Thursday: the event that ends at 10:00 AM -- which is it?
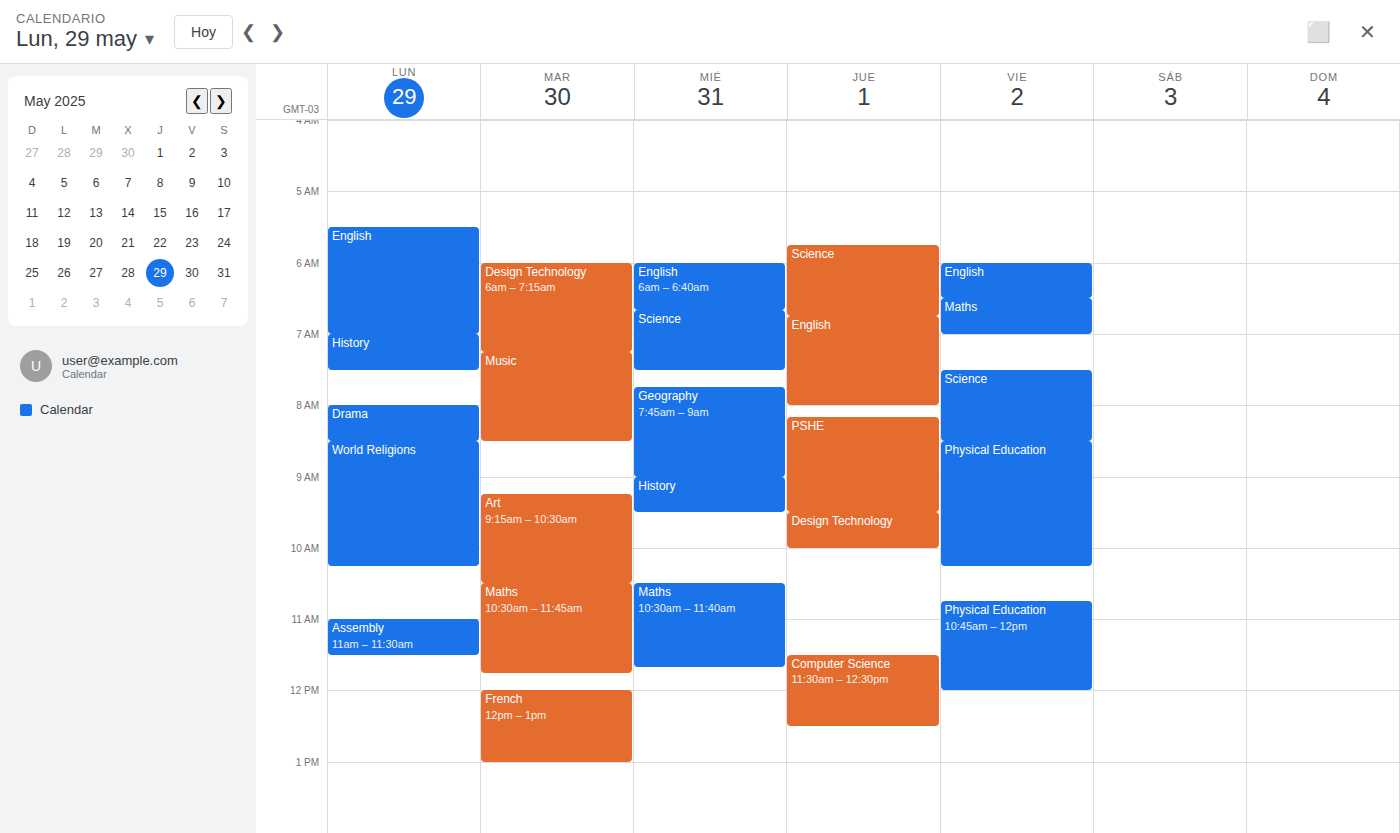
"Design Technology"